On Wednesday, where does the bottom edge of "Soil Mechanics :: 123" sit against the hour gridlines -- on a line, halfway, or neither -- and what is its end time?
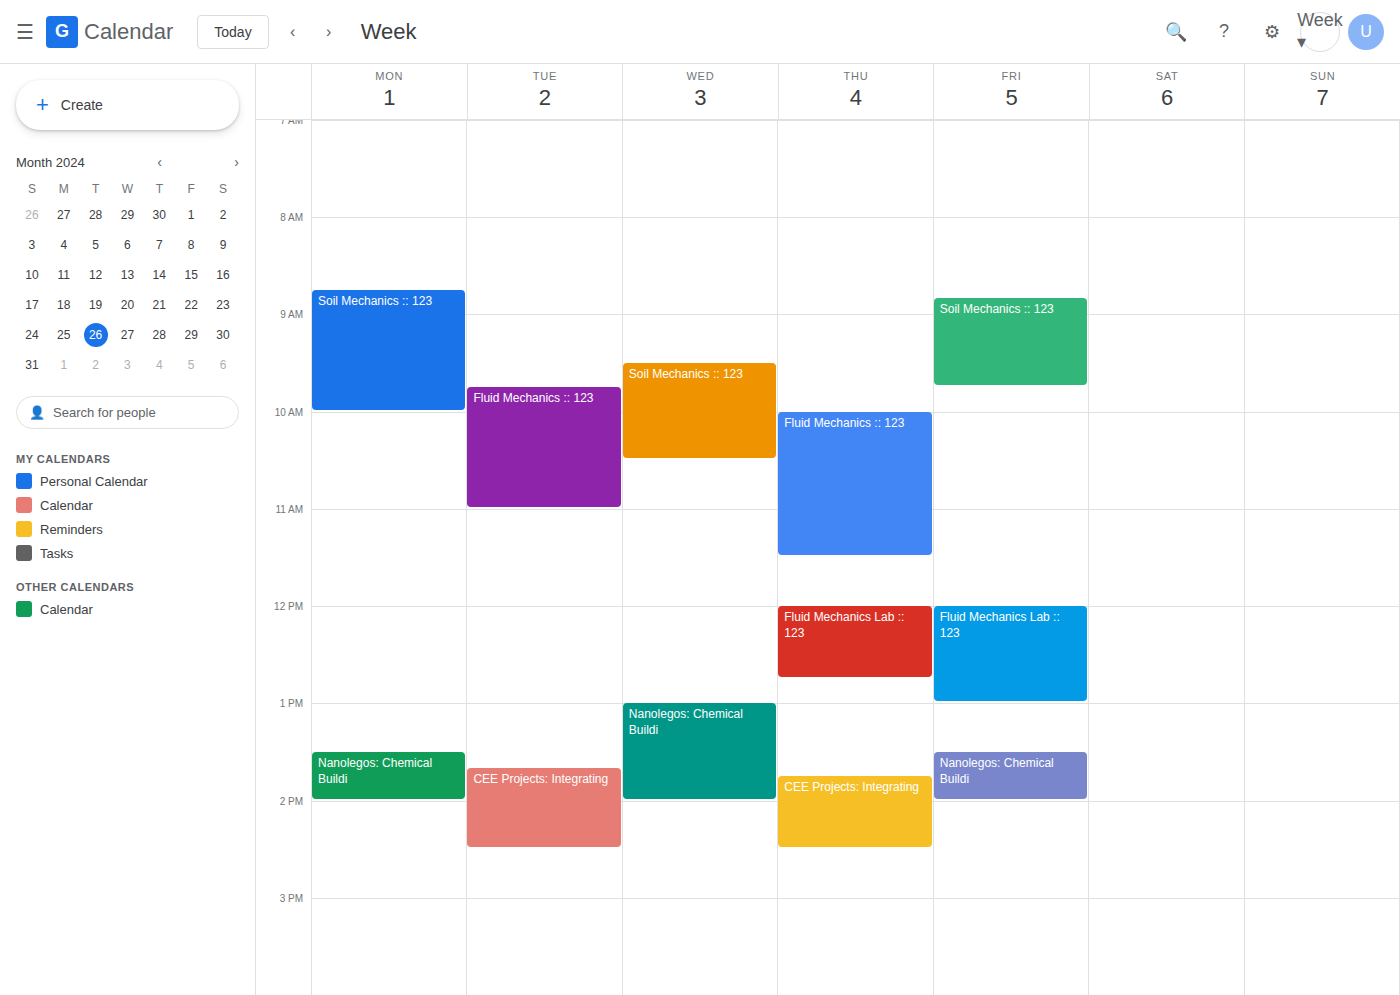
10:30 AM -- halfway between the 10 AM and 11 AM lines.